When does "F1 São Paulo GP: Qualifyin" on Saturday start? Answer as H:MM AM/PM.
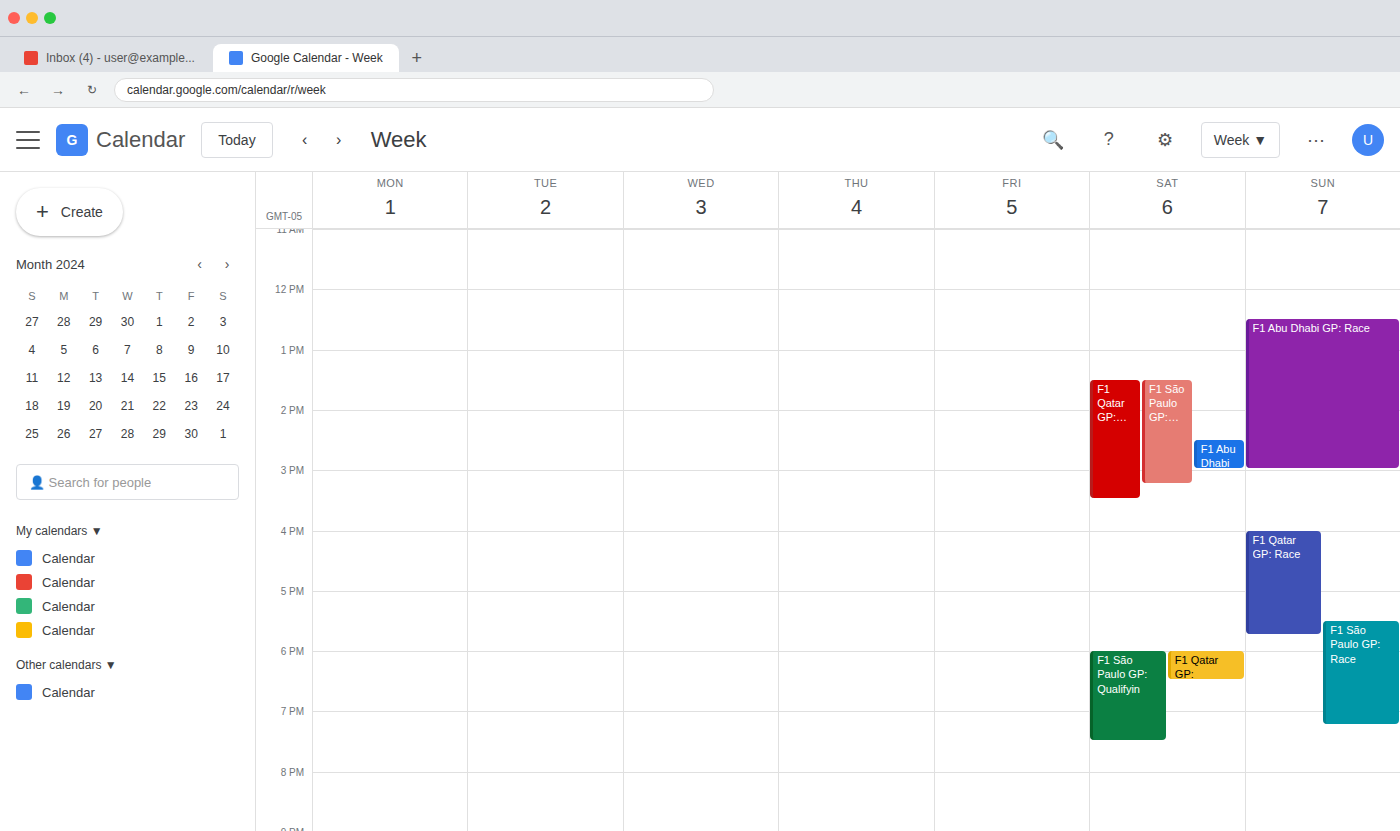
6:00 PM